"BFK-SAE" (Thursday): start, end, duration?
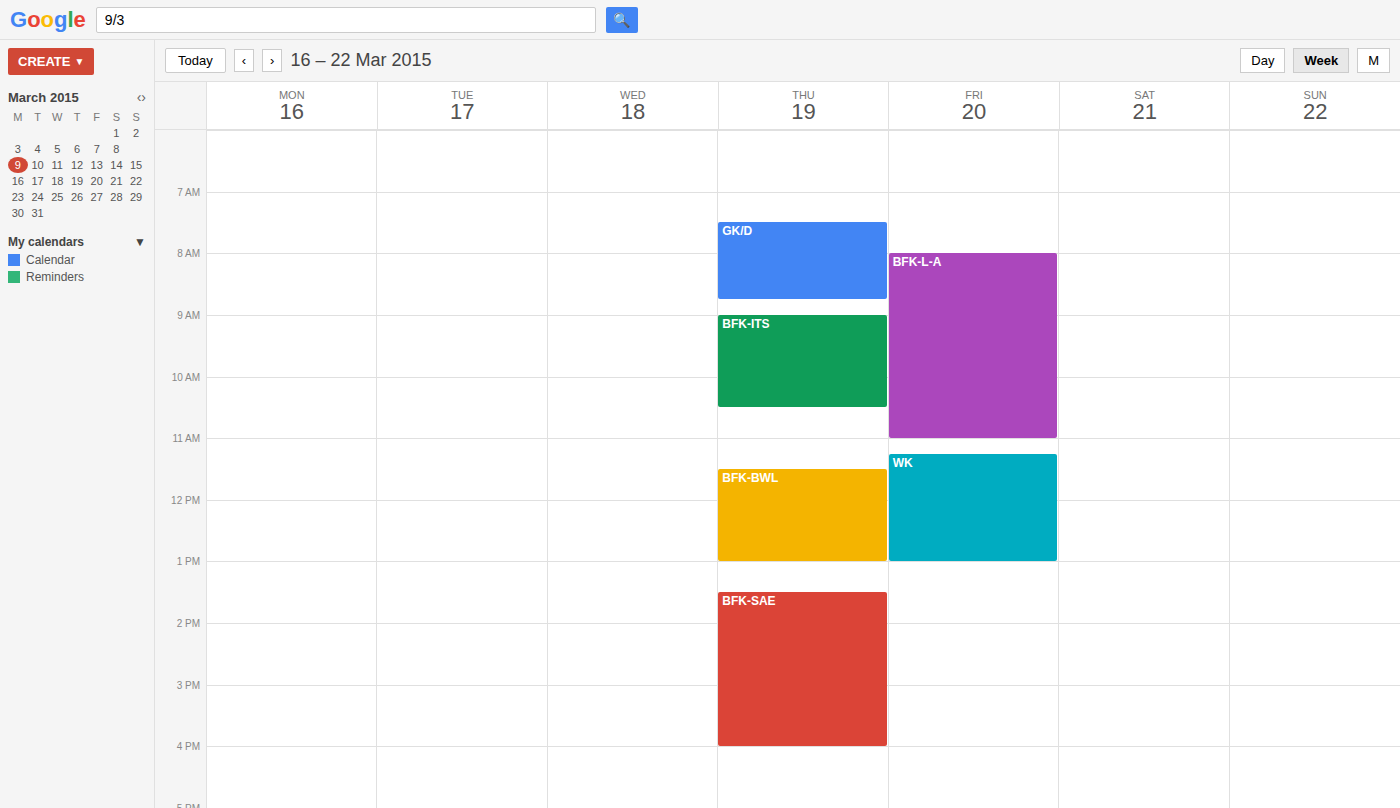
1:30 PM to 4:00 PM, 2 hours 30 minutes